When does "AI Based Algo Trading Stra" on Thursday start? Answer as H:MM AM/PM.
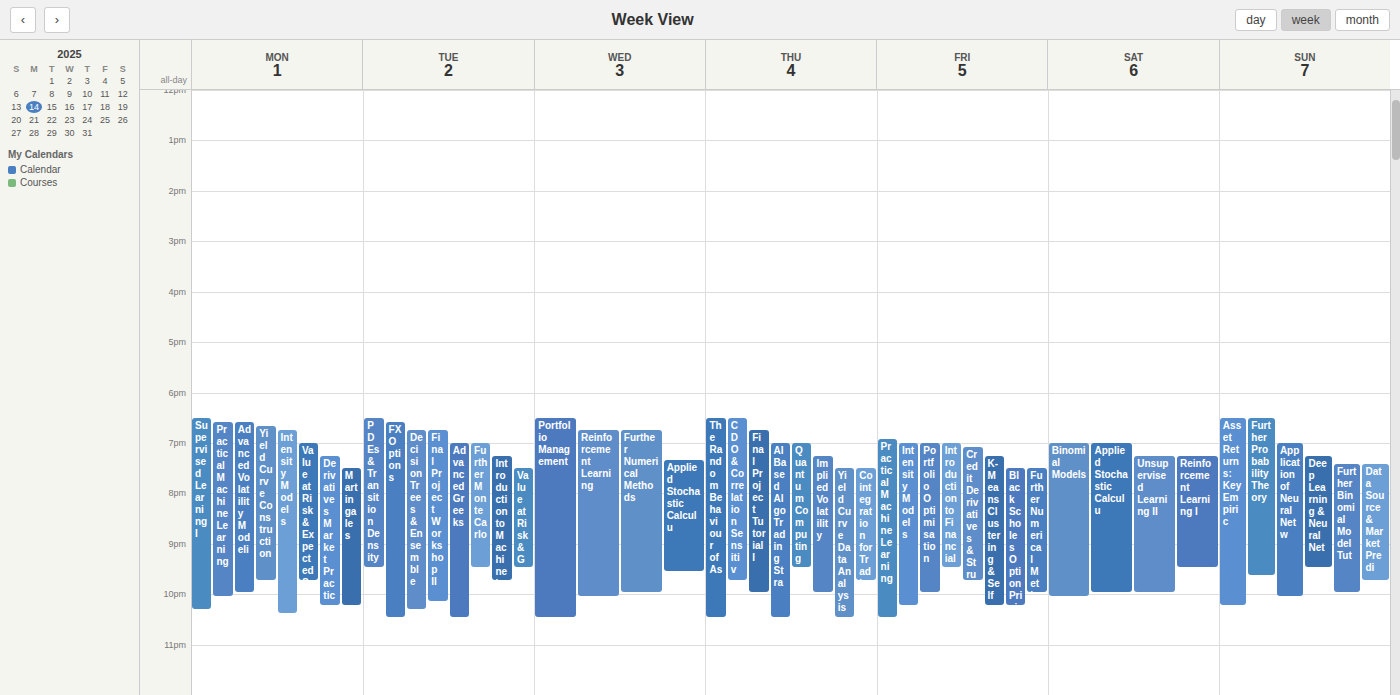
7:00 PM